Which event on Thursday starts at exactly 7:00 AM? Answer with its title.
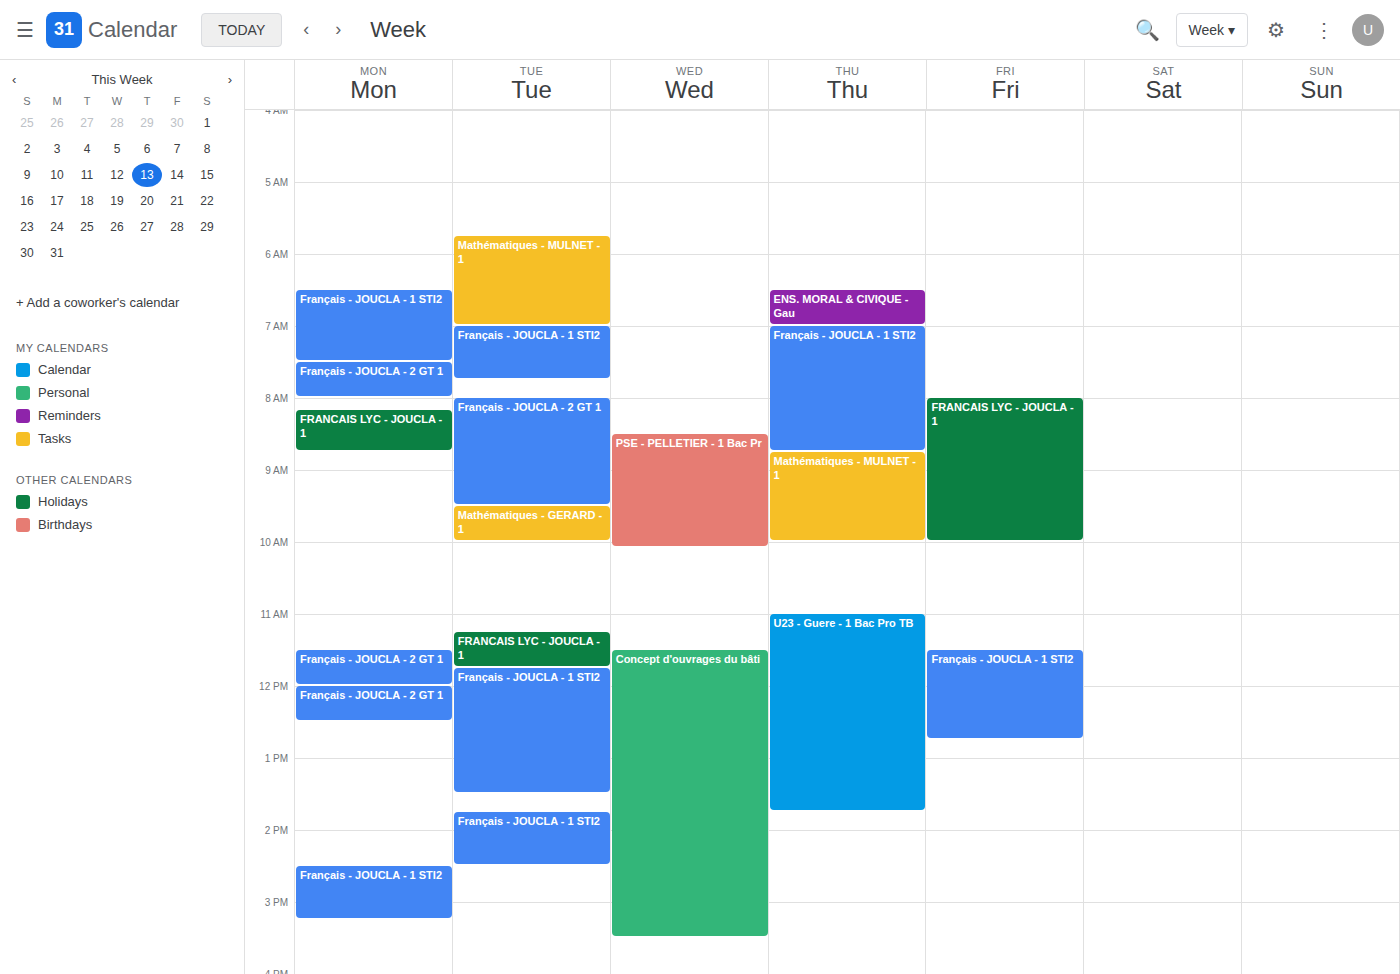
"Français - JOUCLA - 1 STI2"